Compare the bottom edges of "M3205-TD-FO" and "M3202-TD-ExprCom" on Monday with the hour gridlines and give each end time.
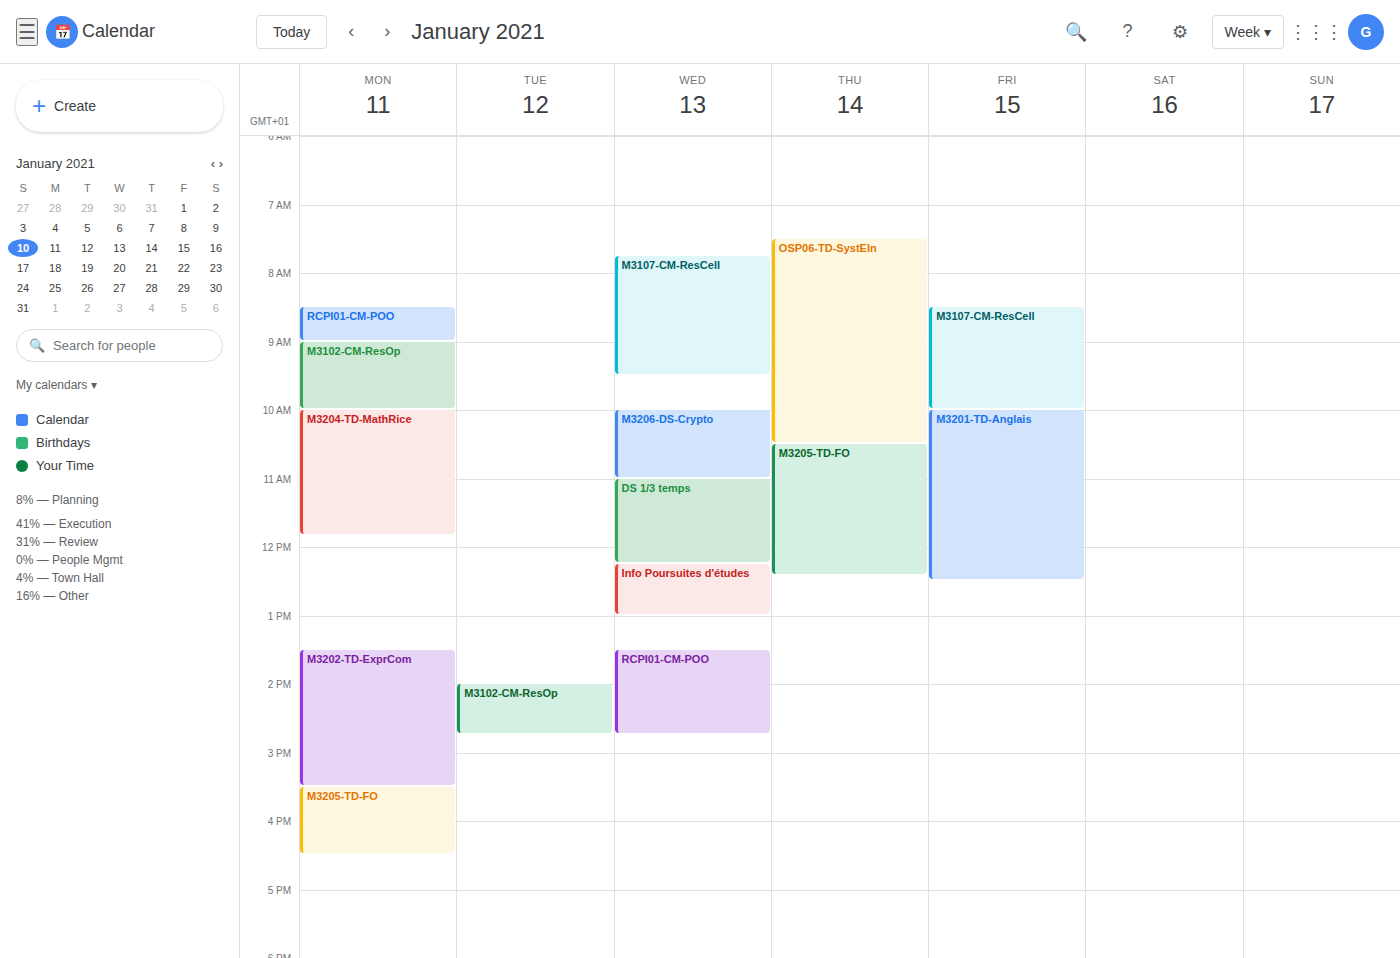
"M3205-TD-FO": 4:30 PM, halfway between the 4 PM and 5 PM lines. "M3202-TD-ExprCom": 3:30 PM, halfway between the 3 PM and 4 PM lines.